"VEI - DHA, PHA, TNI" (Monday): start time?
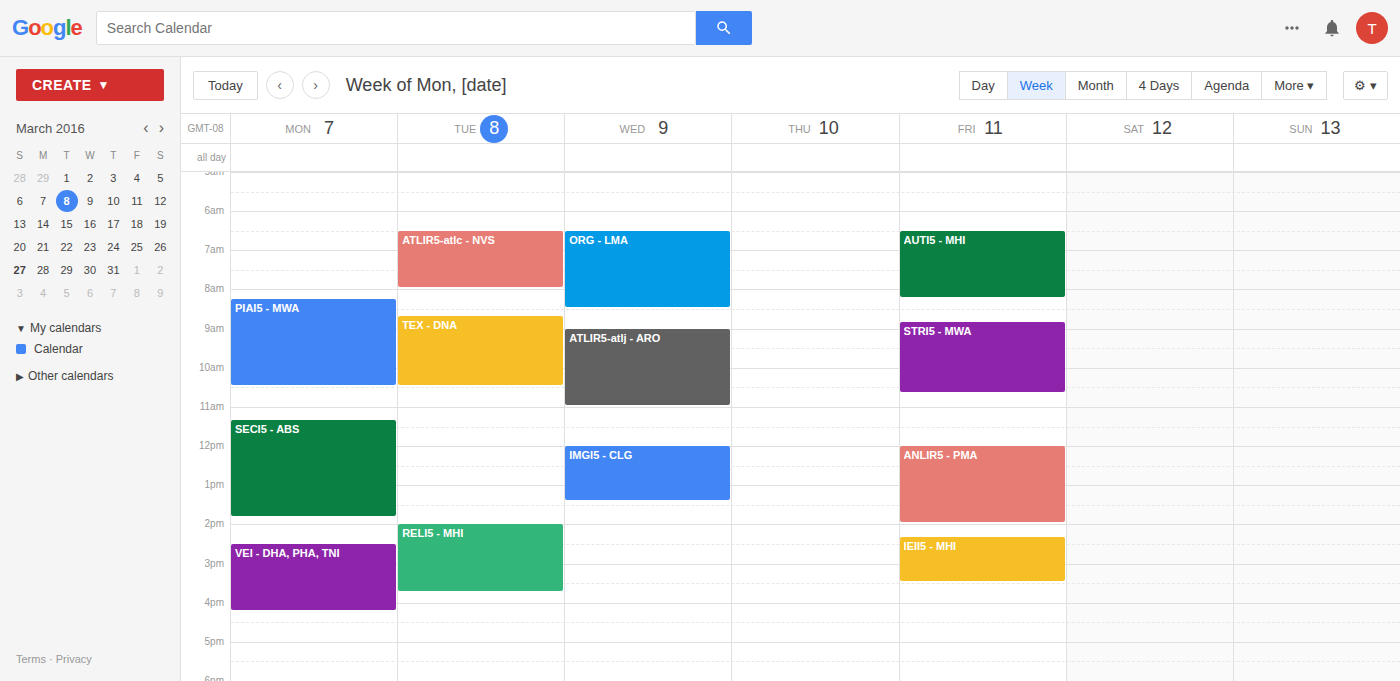
2:30 PM